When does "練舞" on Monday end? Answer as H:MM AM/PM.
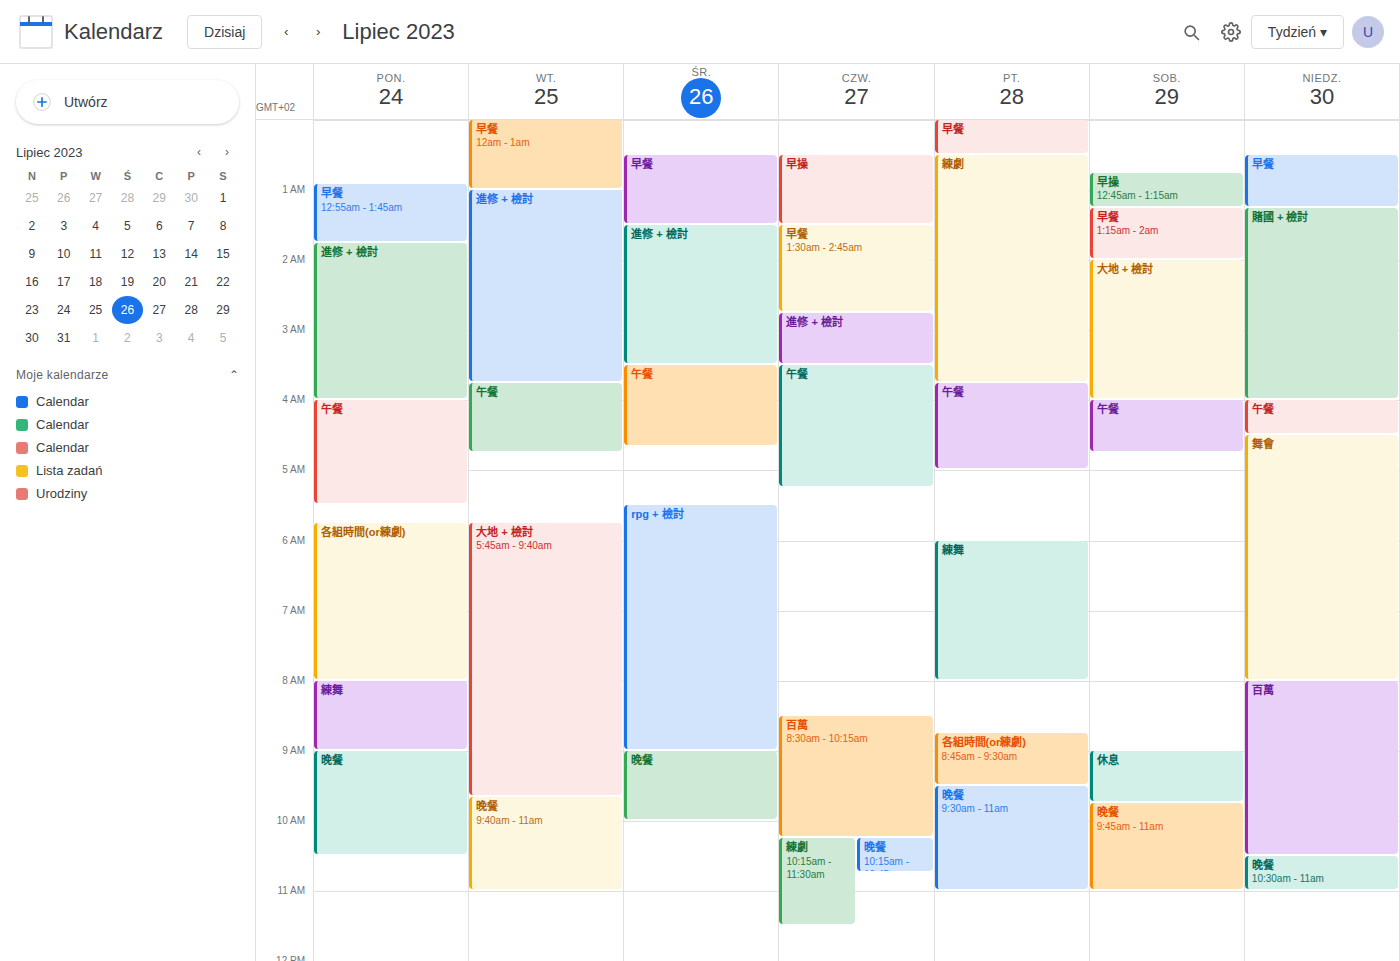
9:00 AM